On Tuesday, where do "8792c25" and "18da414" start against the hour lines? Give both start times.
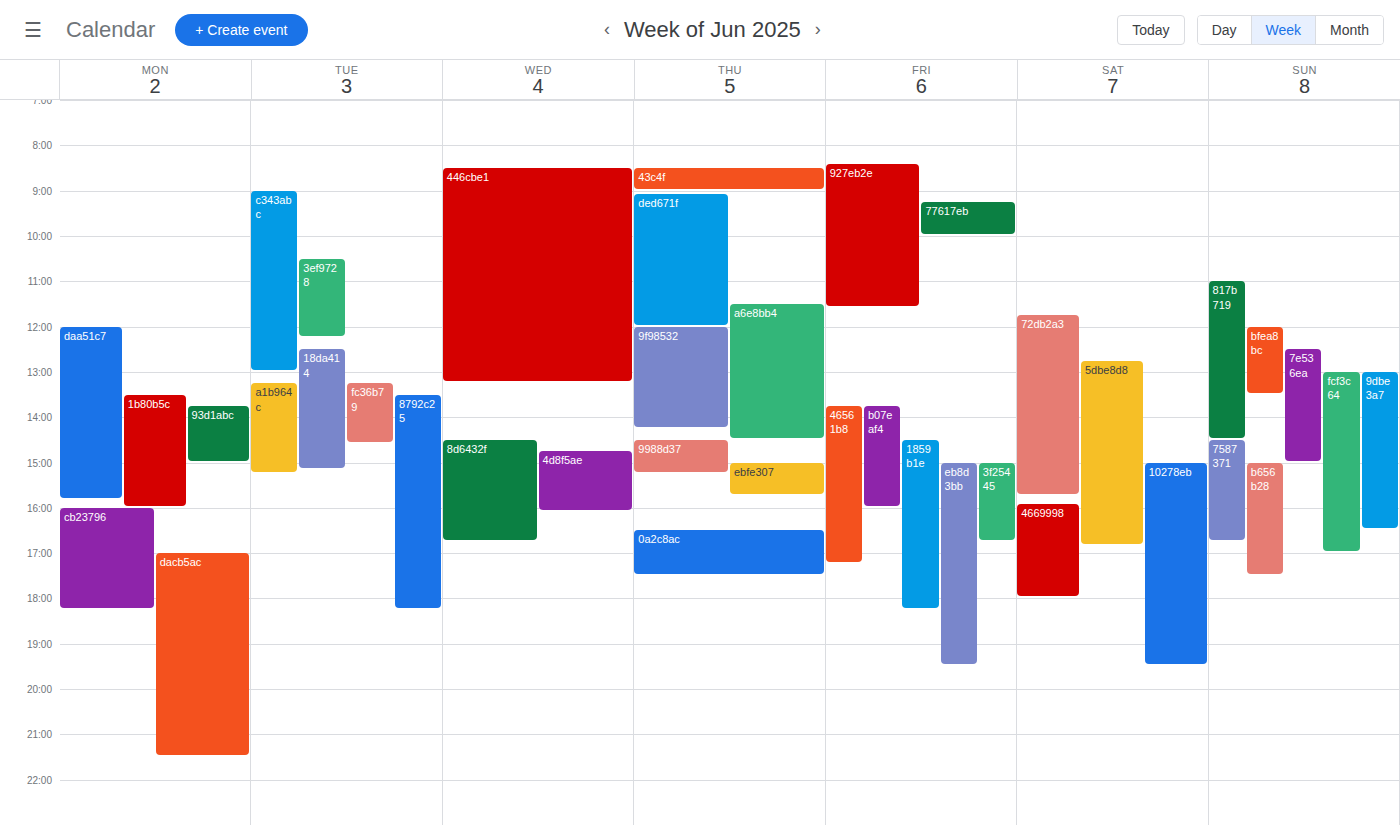
"8792c25": 1:30 PM, halfway between the 1 PM and 2 PM lines. "18da414": 12:30 PM, halfway between the 12 PM and 1 PM lines.